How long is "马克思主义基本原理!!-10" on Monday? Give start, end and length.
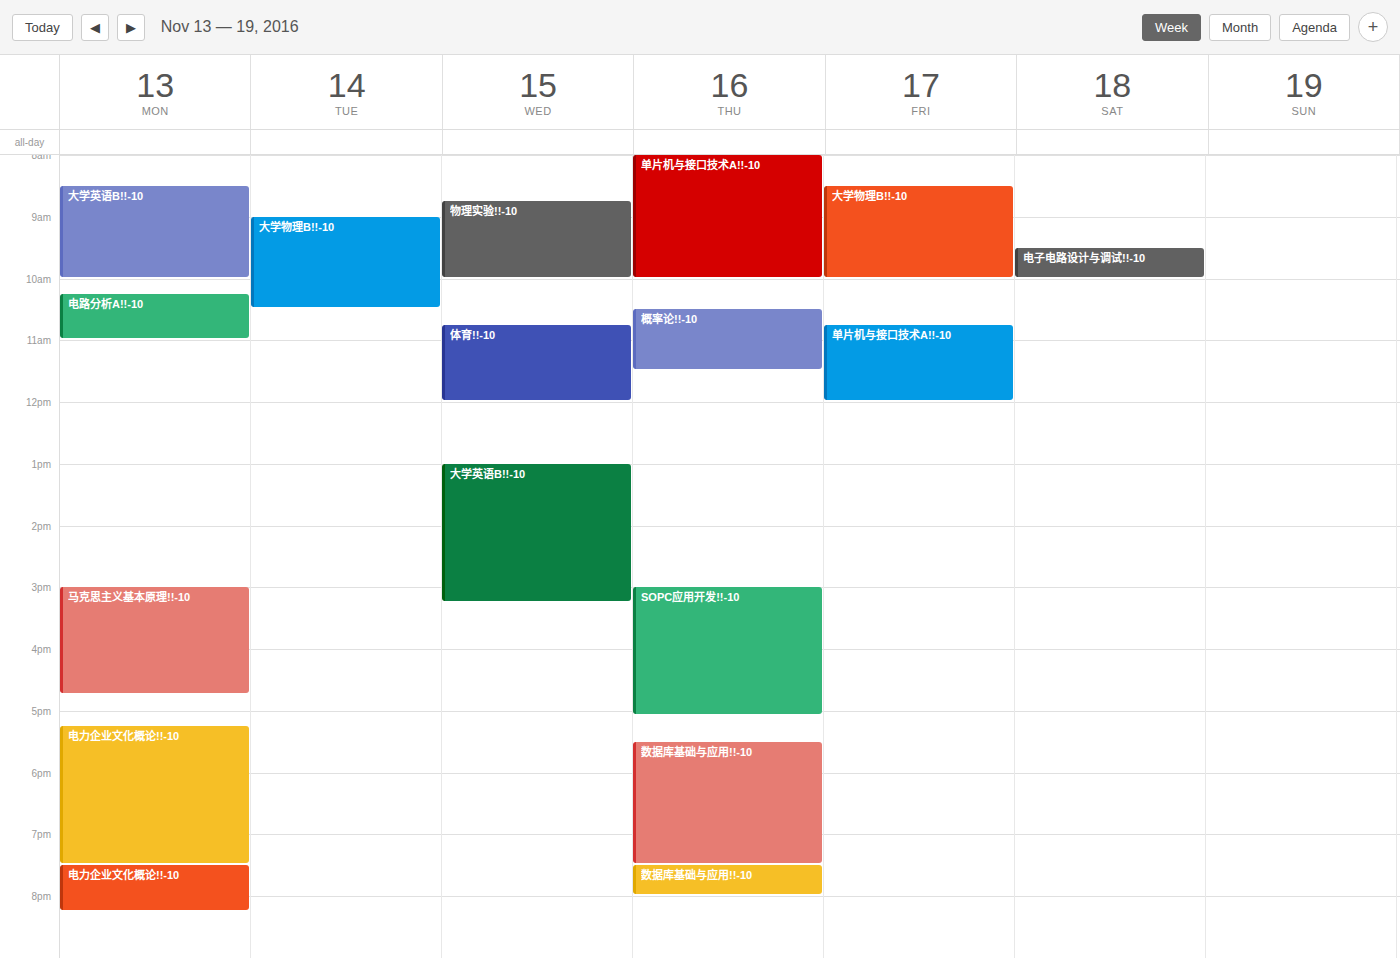
3:00 PM to 4:45 PM, 1 hour 45 minutes